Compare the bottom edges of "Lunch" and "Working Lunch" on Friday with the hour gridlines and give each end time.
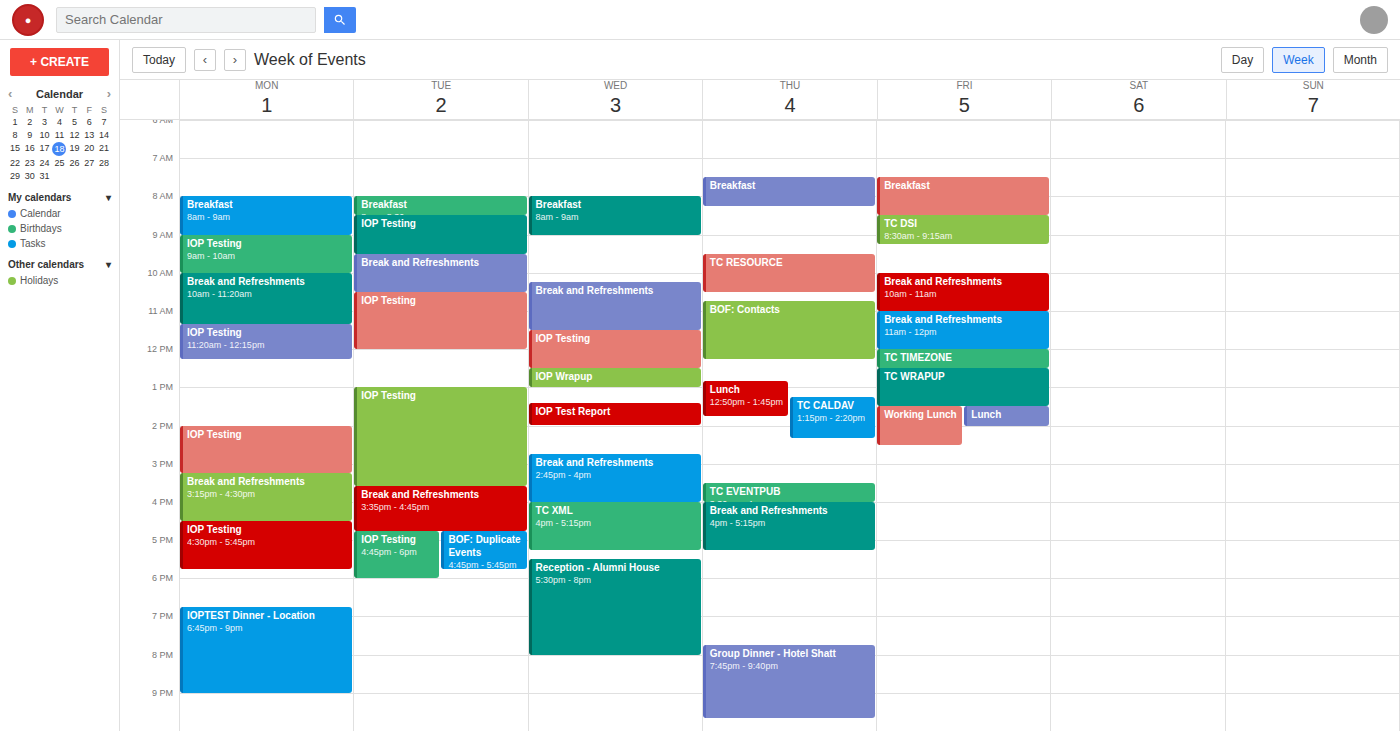
"Lunch": 2:00 PM, exactly on the 2 PM line. "Working Lunch": 2:30 PM, halfway between the 2 PM and 3 PM lines.